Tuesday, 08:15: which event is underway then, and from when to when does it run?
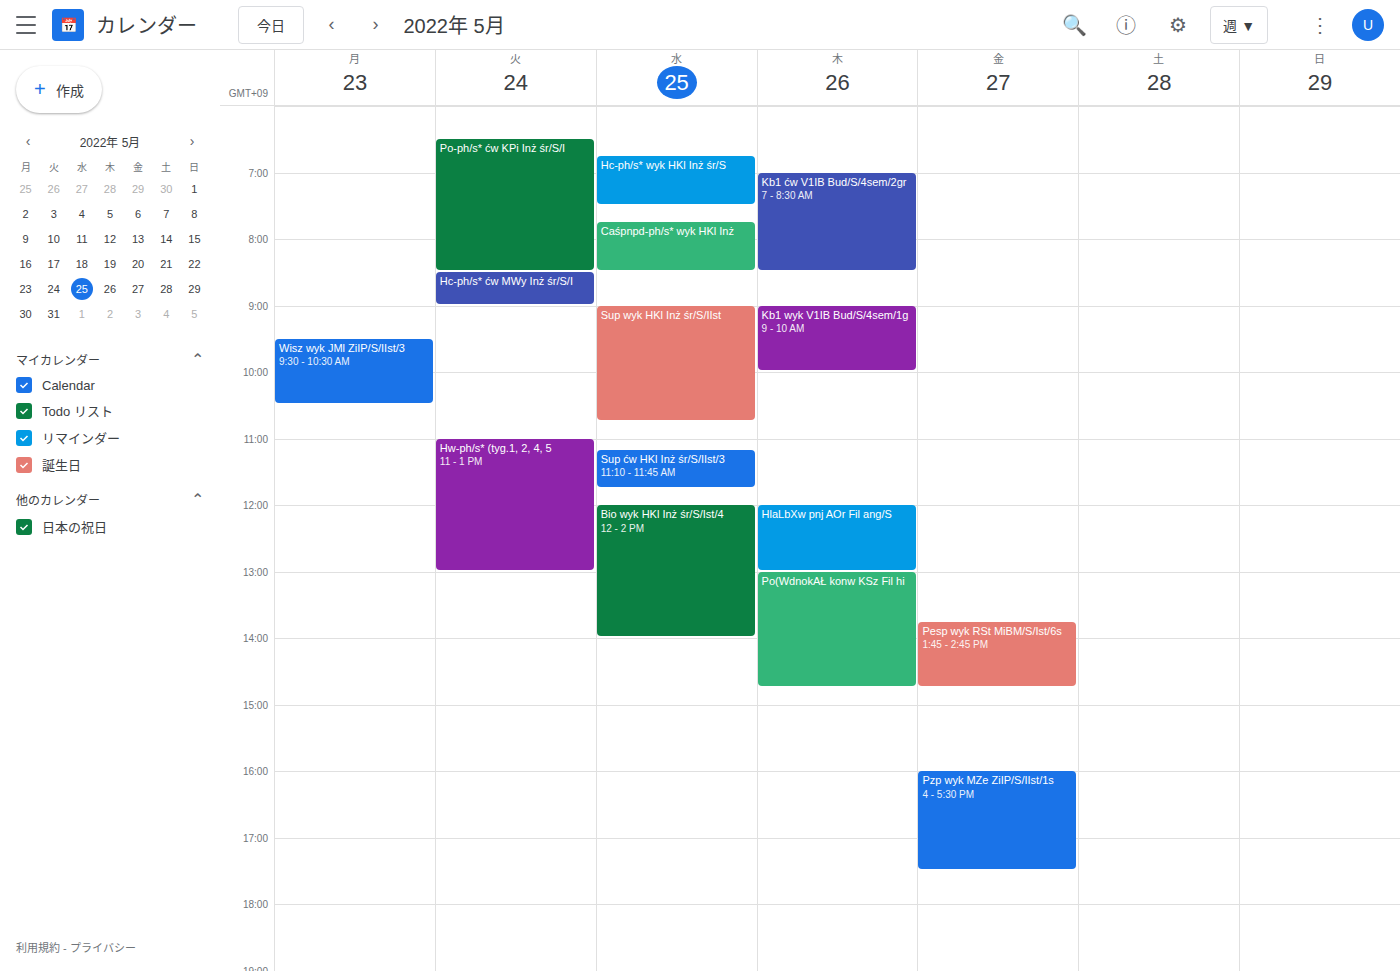
"Po-ph/s* ćw KPi Inż śr/S/I", 06:30 to 08:30